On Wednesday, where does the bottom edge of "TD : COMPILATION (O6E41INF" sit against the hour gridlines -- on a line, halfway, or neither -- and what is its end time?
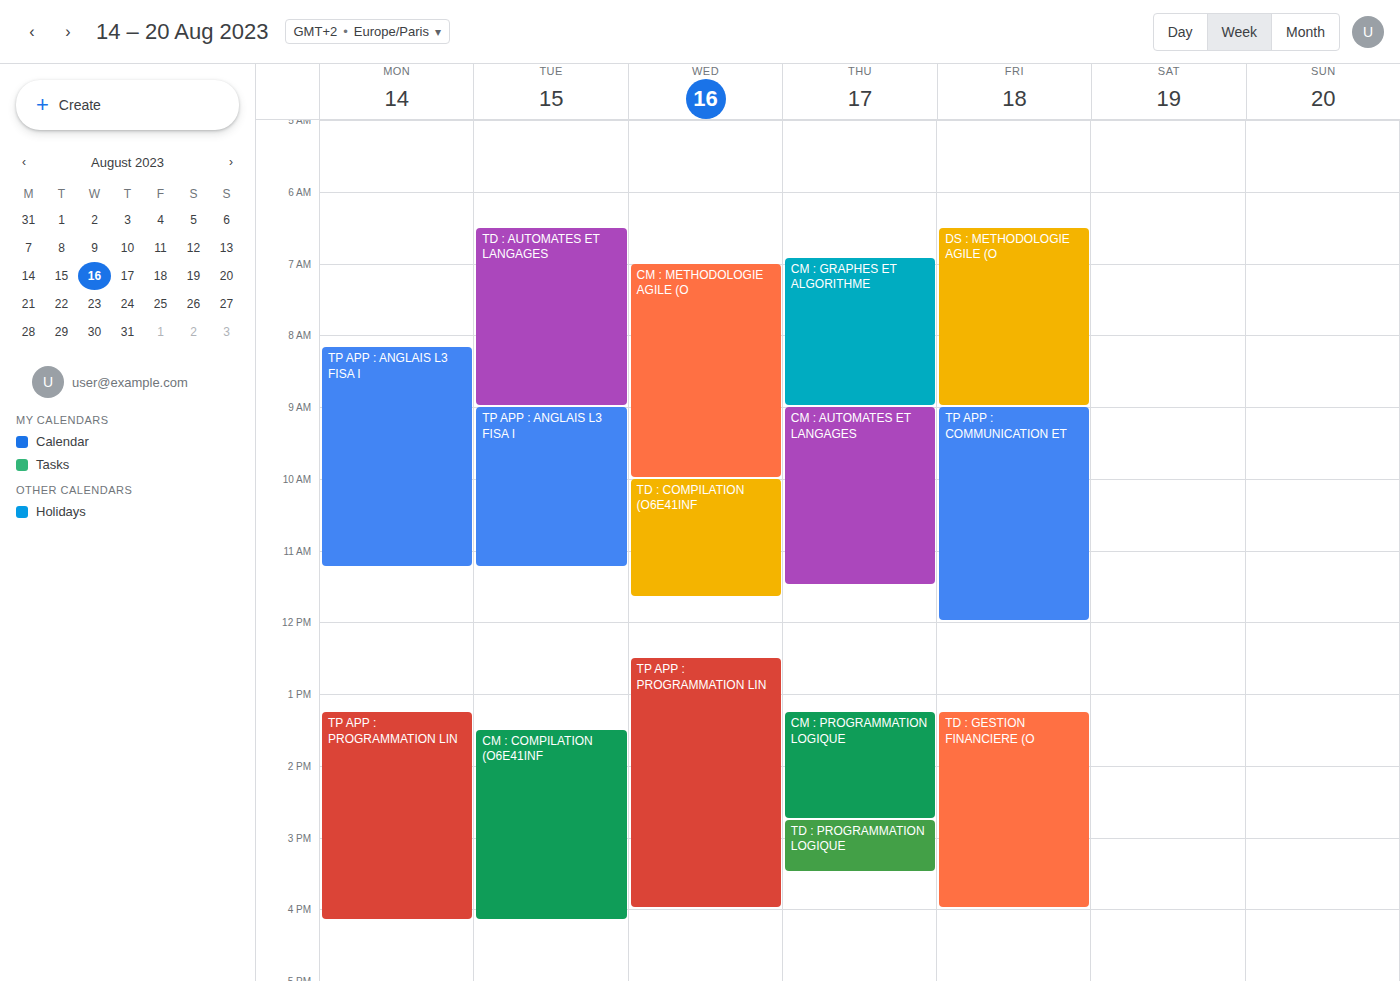
11:40 AM -- neither: 40 minutes below the 11 AM line and 20 minutes above the 12 PM line.